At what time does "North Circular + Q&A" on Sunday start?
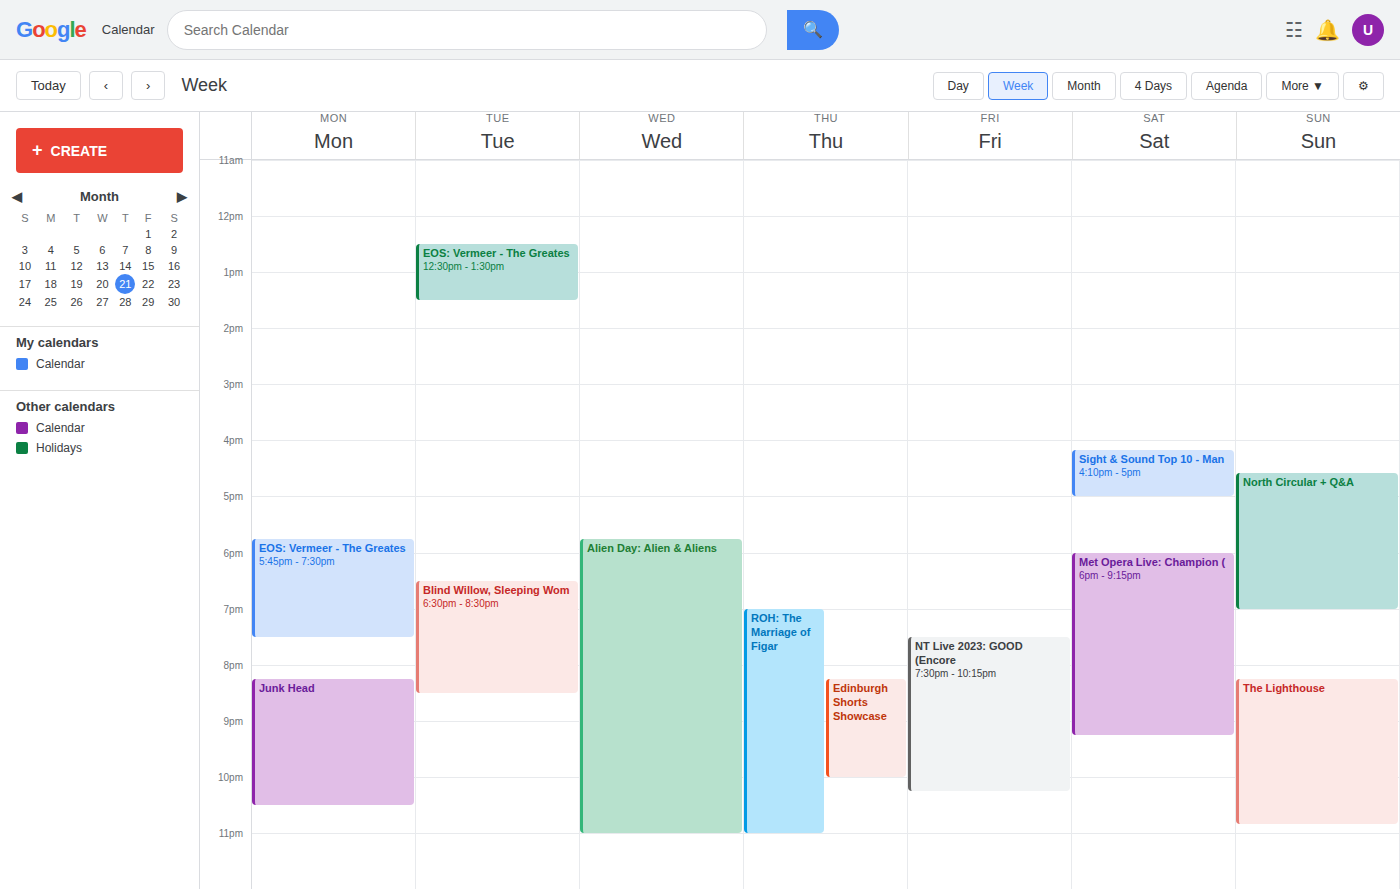
16:35